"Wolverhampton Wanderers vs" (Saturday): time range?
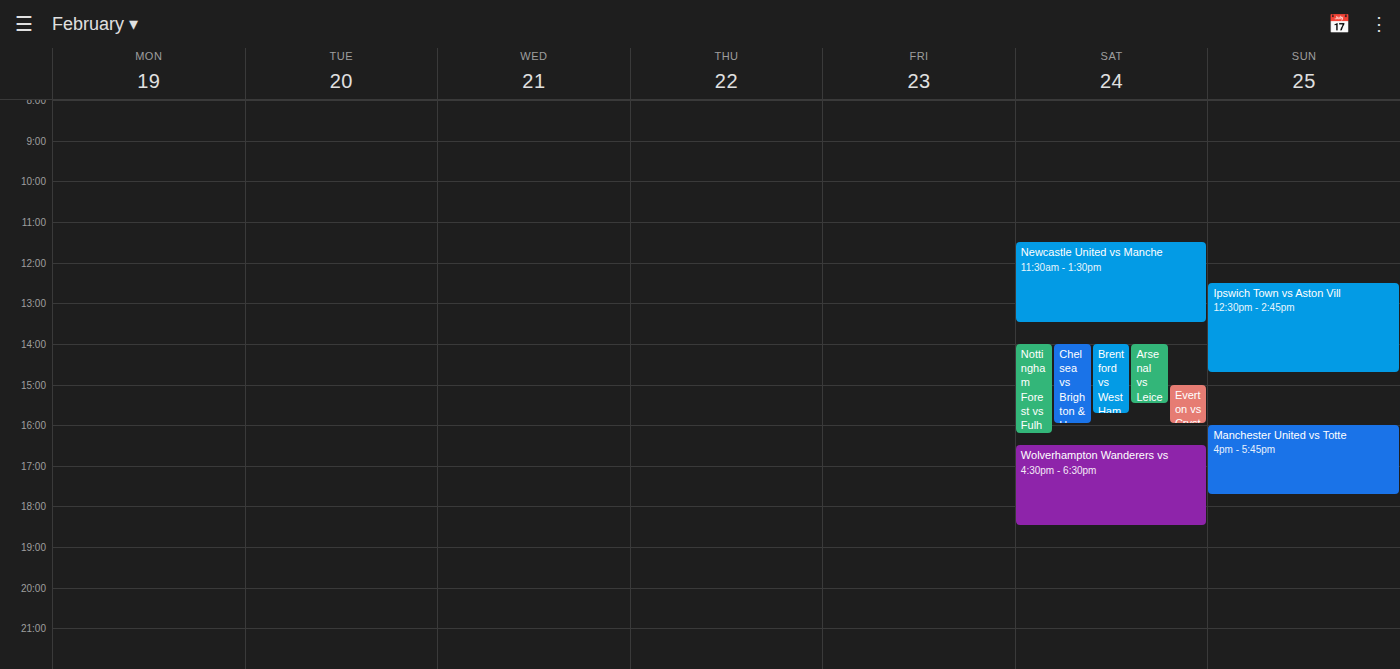
4:30 PM to 6:30 PM